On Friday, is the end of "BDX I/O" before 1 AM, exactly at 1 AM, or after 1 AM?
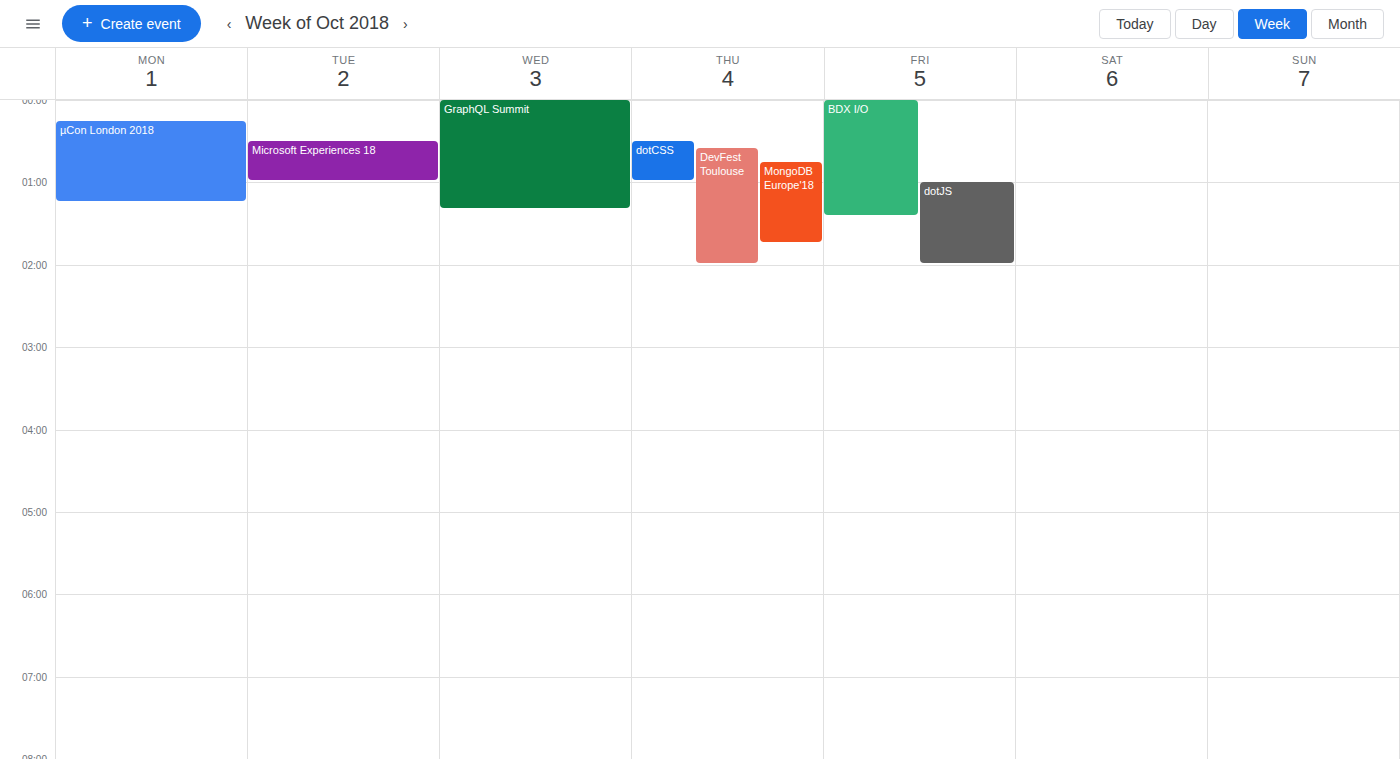
1:25 AM -- after 1 AM, 25 minutes below the 1 AM line.